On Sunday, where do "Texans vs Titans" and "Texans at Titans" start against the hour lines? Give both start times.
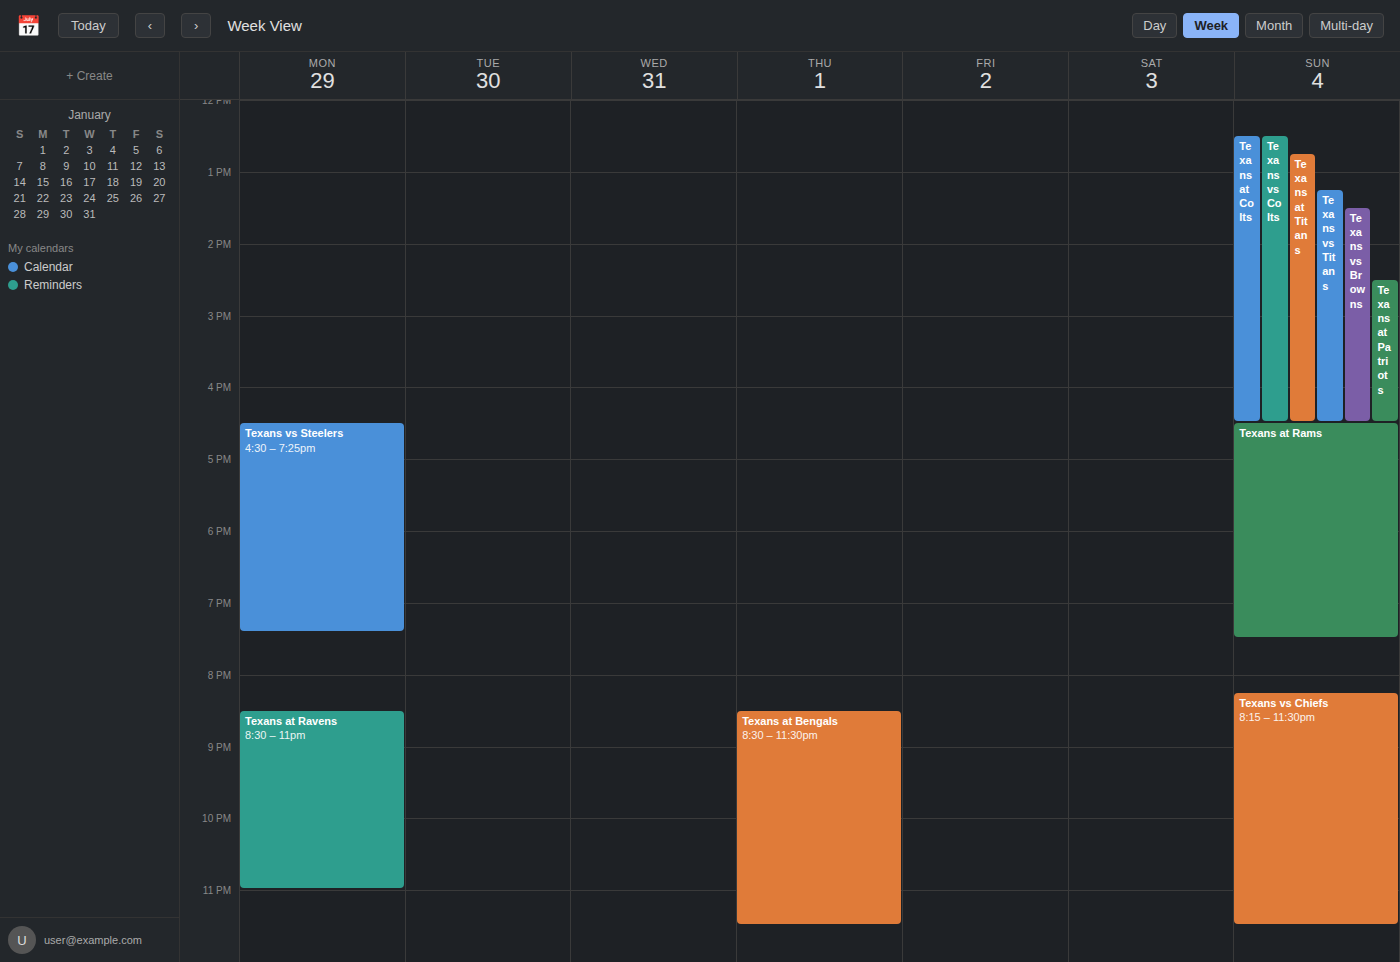
"Texans vs Titans": 13:15, neither: a quarter of the way from the 13:00 line to the 14:00 line. "Texans at Titans": 12:45, neither: three quarters of the way from the 12:00 line to the 13:00 line.